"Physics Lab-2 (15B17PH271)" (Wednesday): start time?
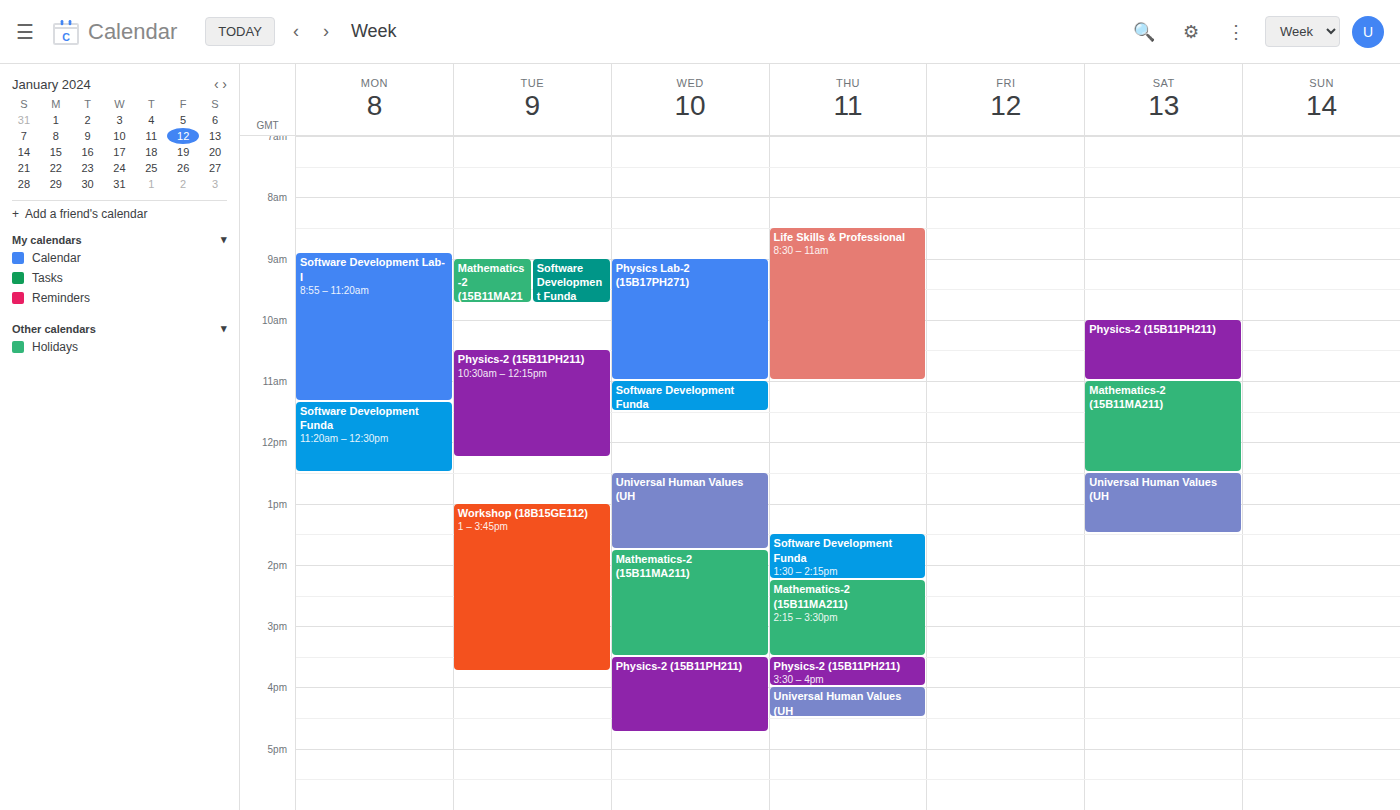
9:00 AM